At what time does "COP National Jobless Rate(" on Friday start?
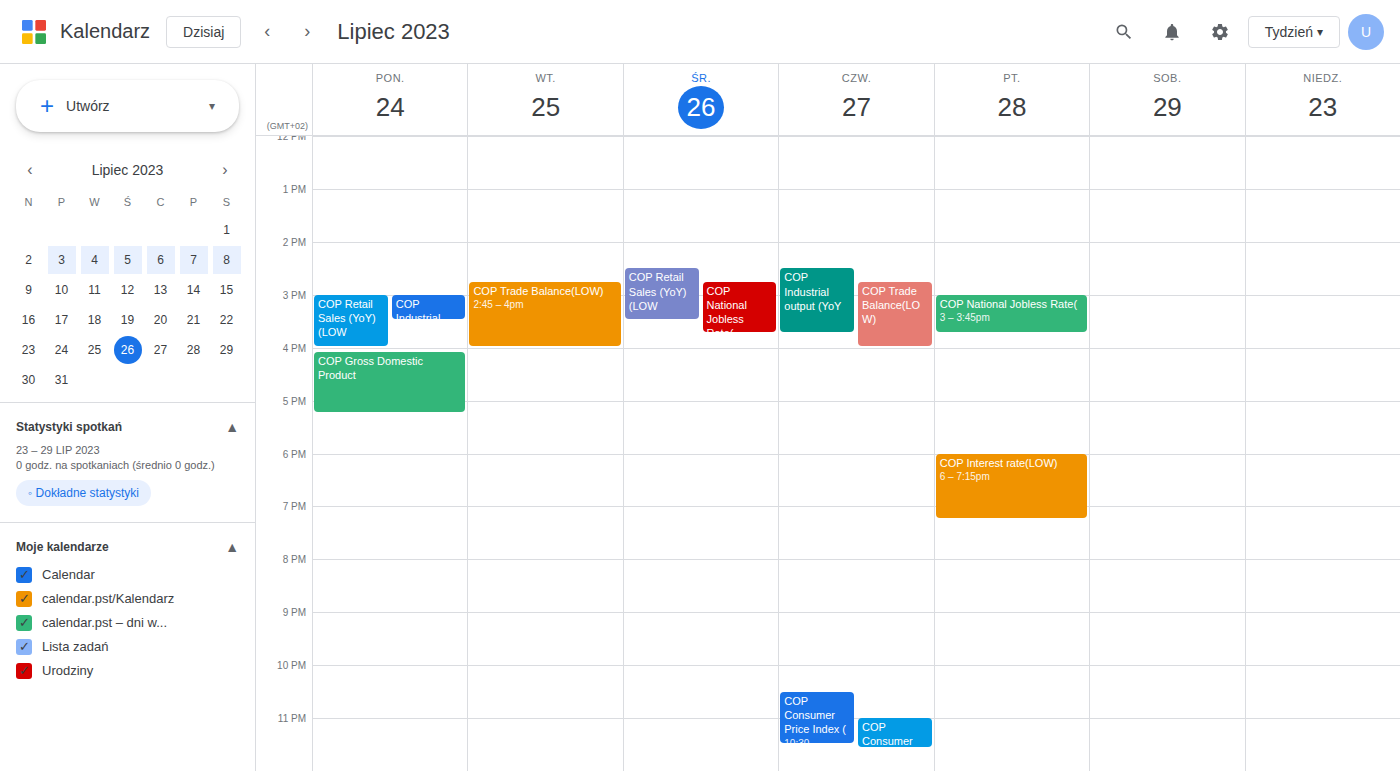
3:00 PM